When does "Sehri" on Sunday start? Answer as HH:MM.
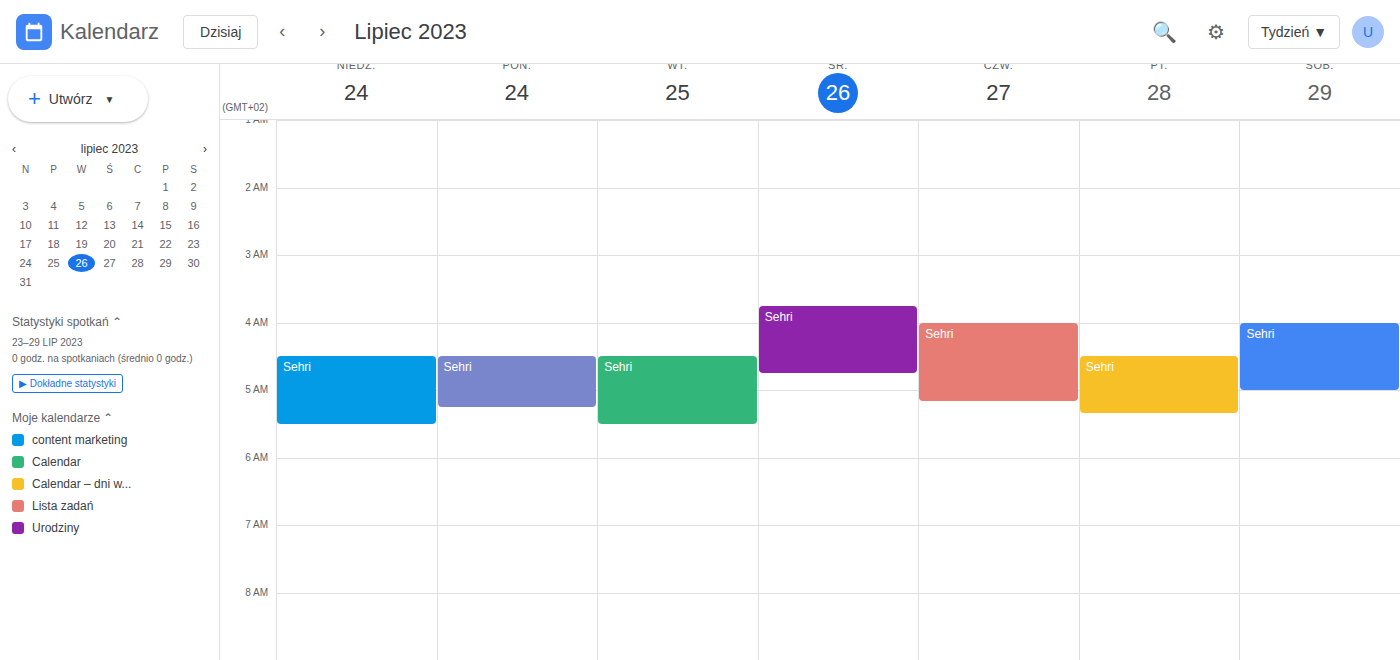
04:30